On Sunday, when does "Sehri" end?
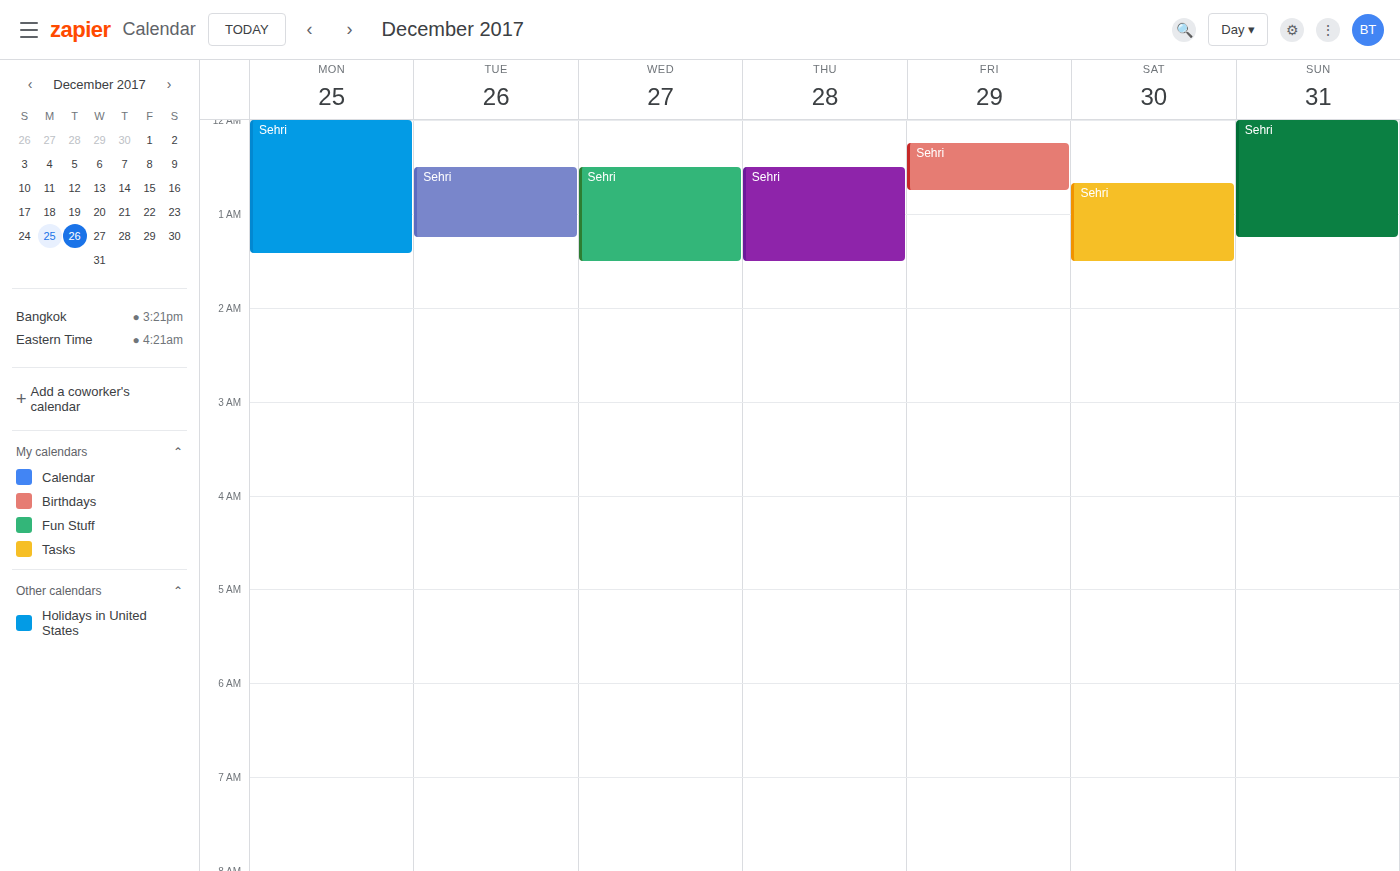
01:15